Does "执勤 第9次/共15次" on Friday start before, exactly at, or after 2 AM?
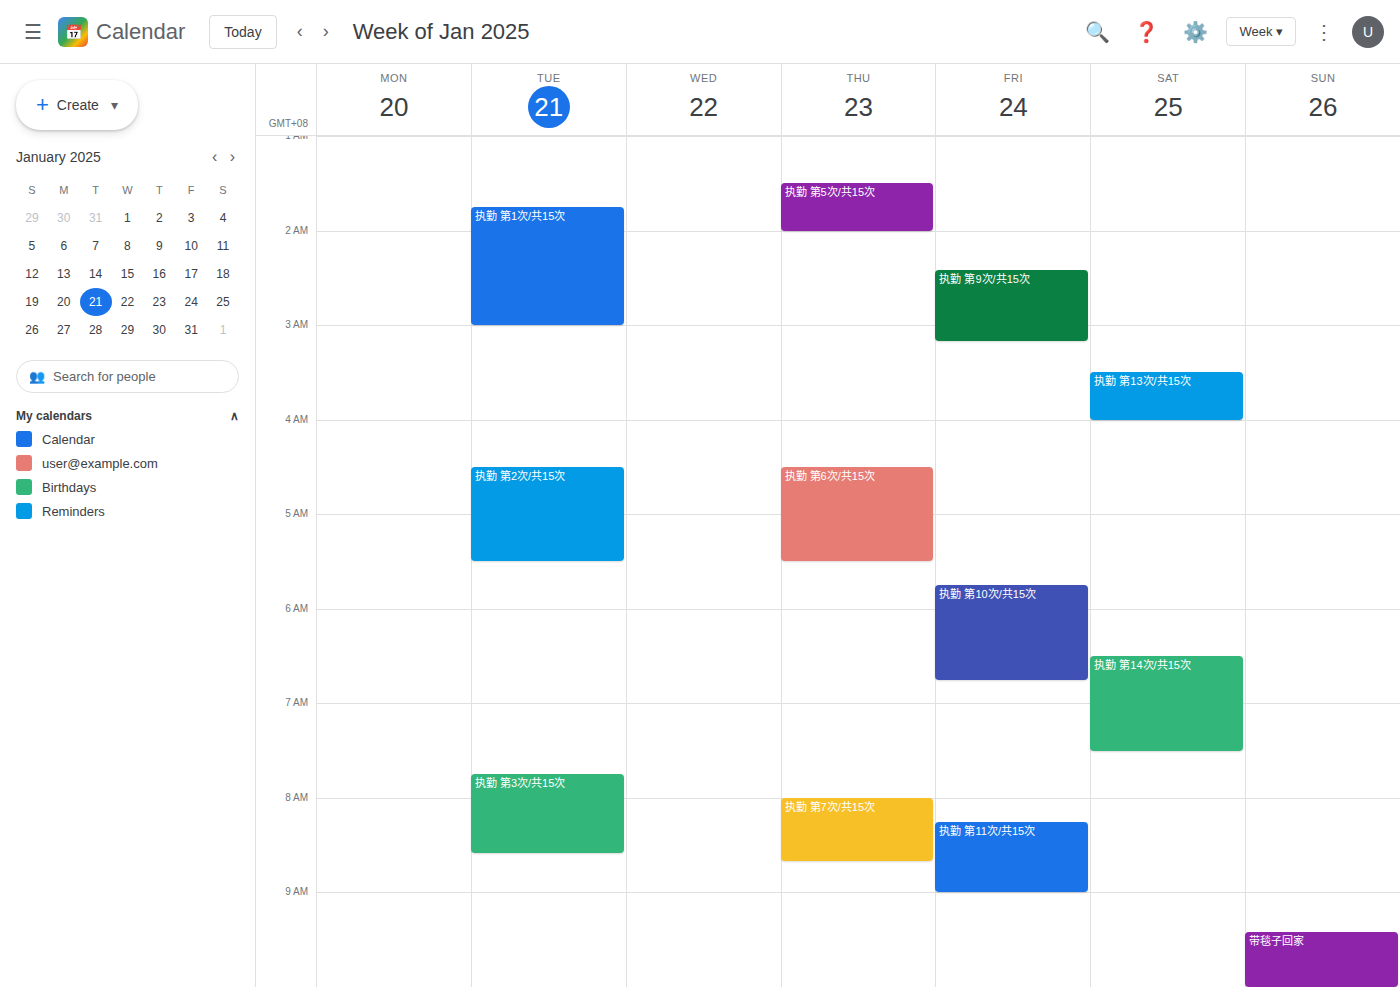
2:25 AM -- after 2 AM, 25 minutes below the 2 AM line.